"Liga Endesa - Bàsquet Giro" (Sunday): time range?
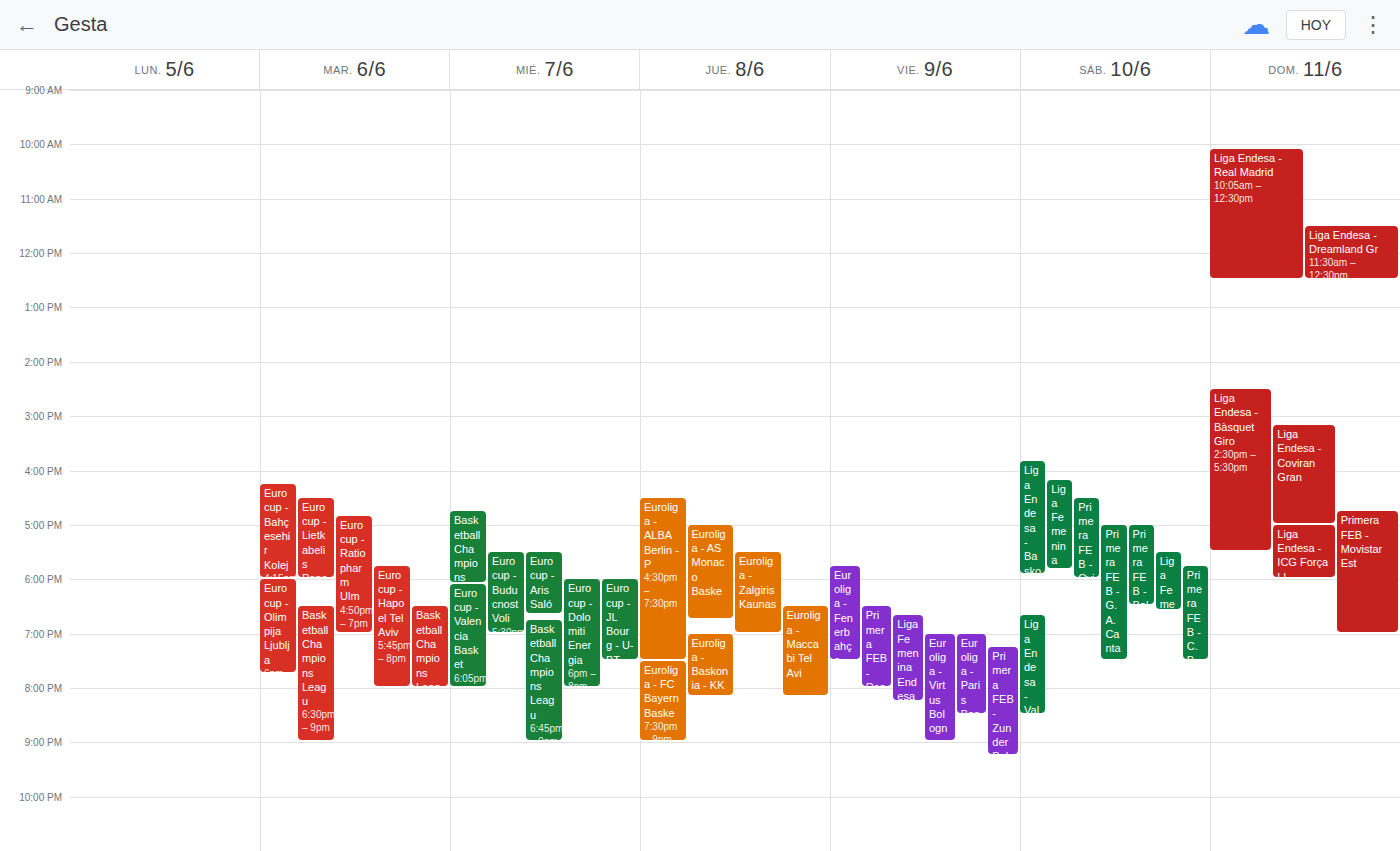
2:30 PM to 5:30 PM